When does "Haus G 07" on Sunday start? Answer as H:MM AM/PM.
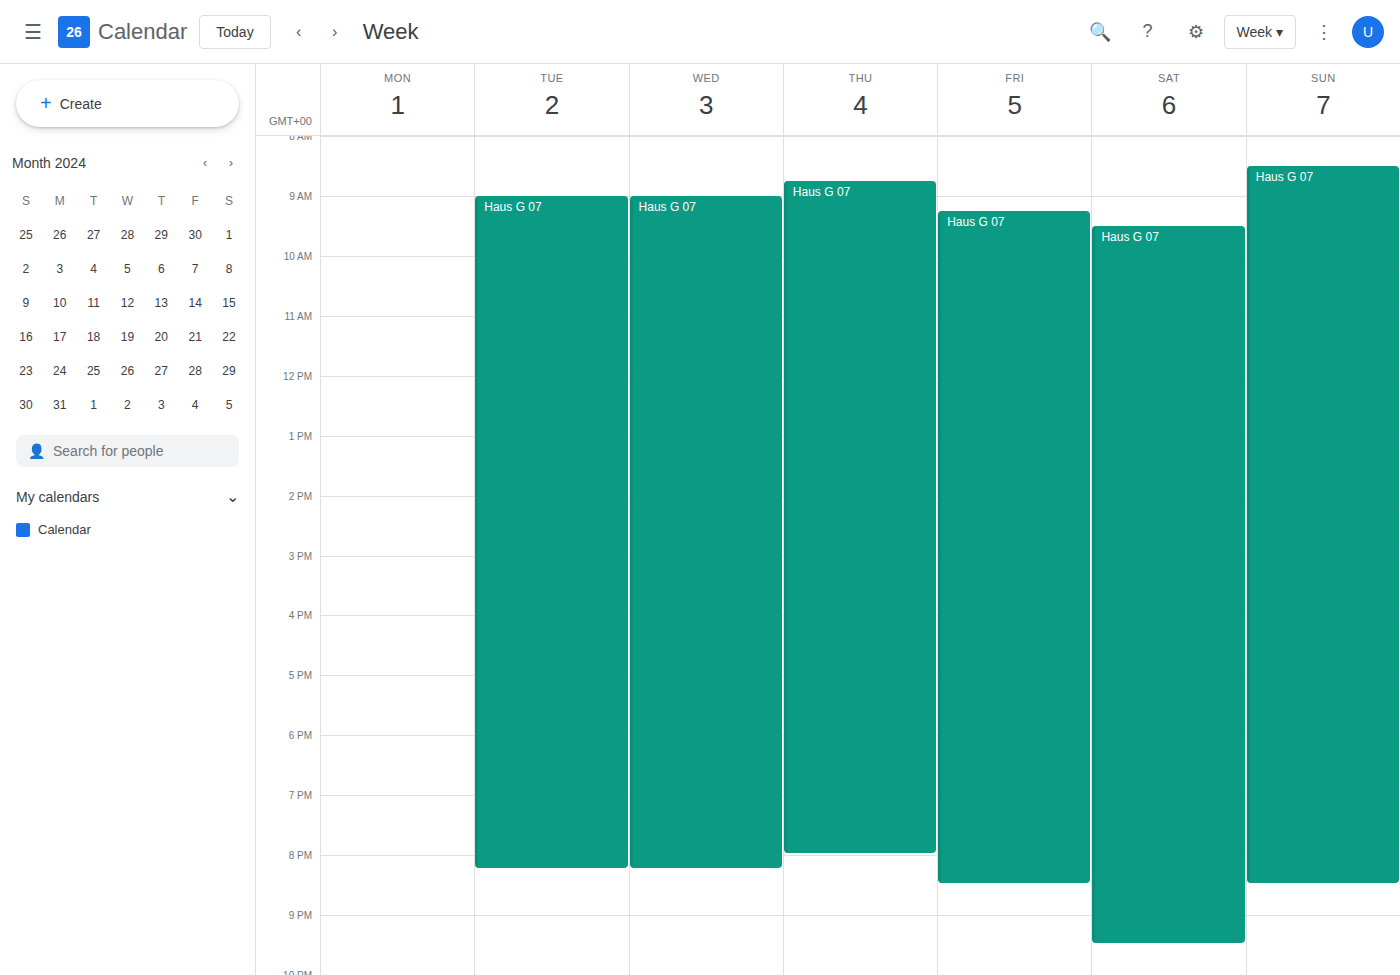
8:30 AM